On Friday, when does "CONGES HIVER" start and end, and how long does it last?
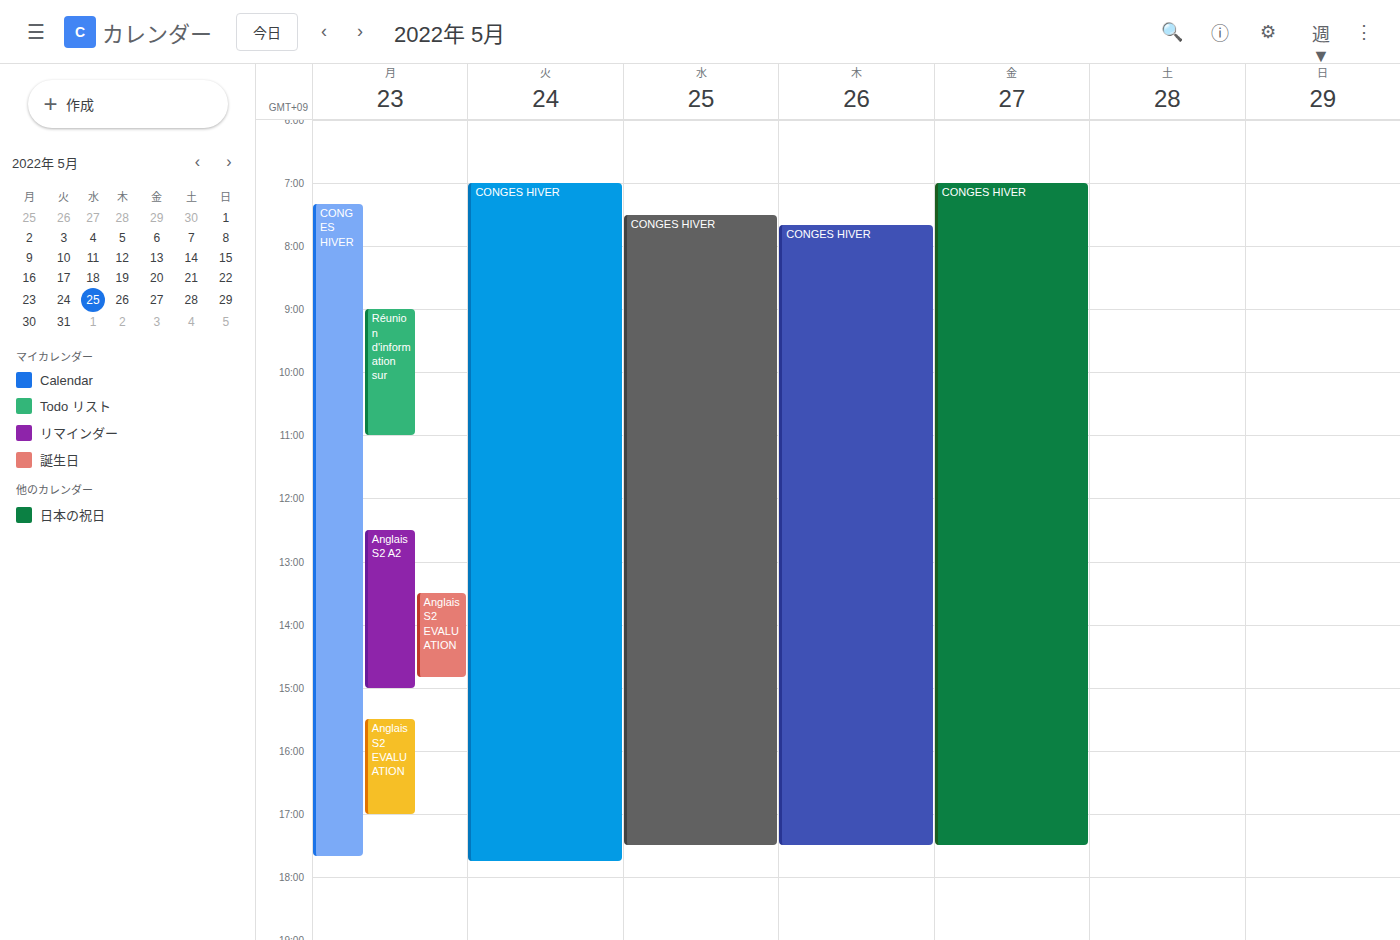
07:00 to 17:30, 10 hours 30 minutes